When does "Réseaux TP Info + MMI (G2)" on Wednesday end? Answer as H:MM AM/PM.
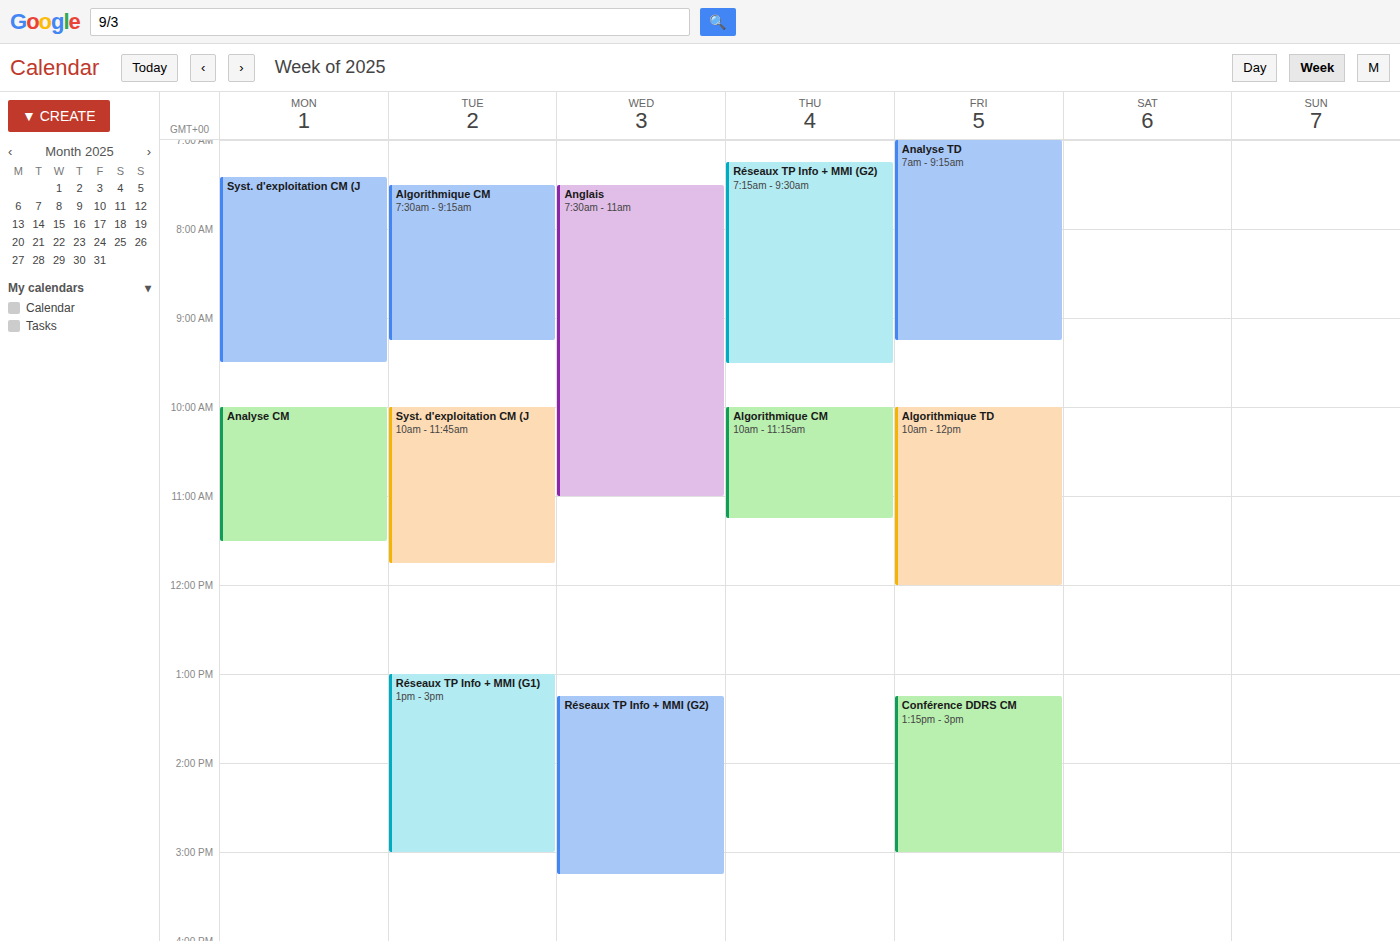
3:15 PM